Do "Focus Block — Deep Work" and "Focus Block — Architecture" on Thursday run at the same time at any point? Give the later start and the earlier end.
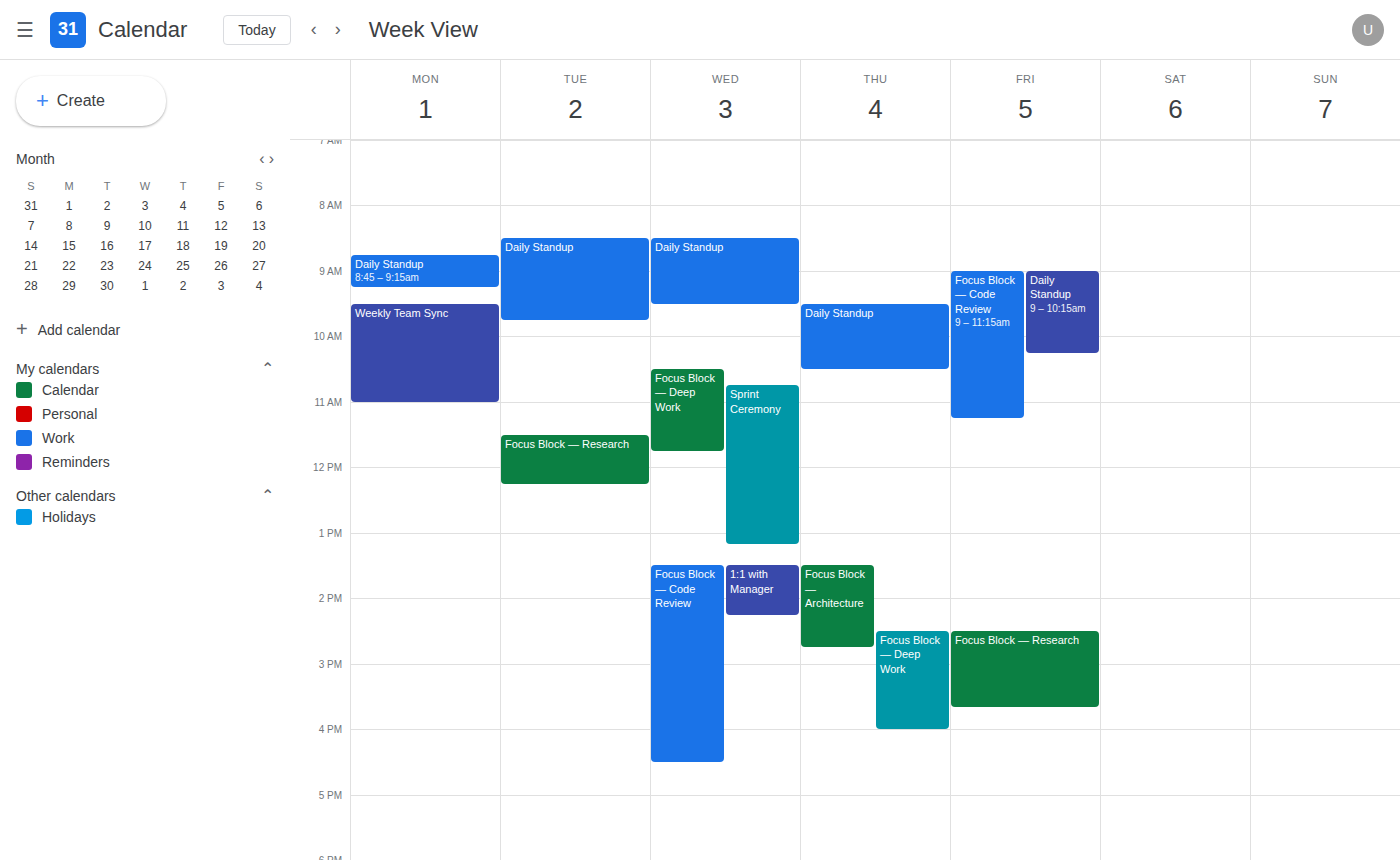
"Focus Block — Deep Work" starts at 2:30 PM, before "Focus Block — Architecture" ends at 2:45 PM -- they overlap.